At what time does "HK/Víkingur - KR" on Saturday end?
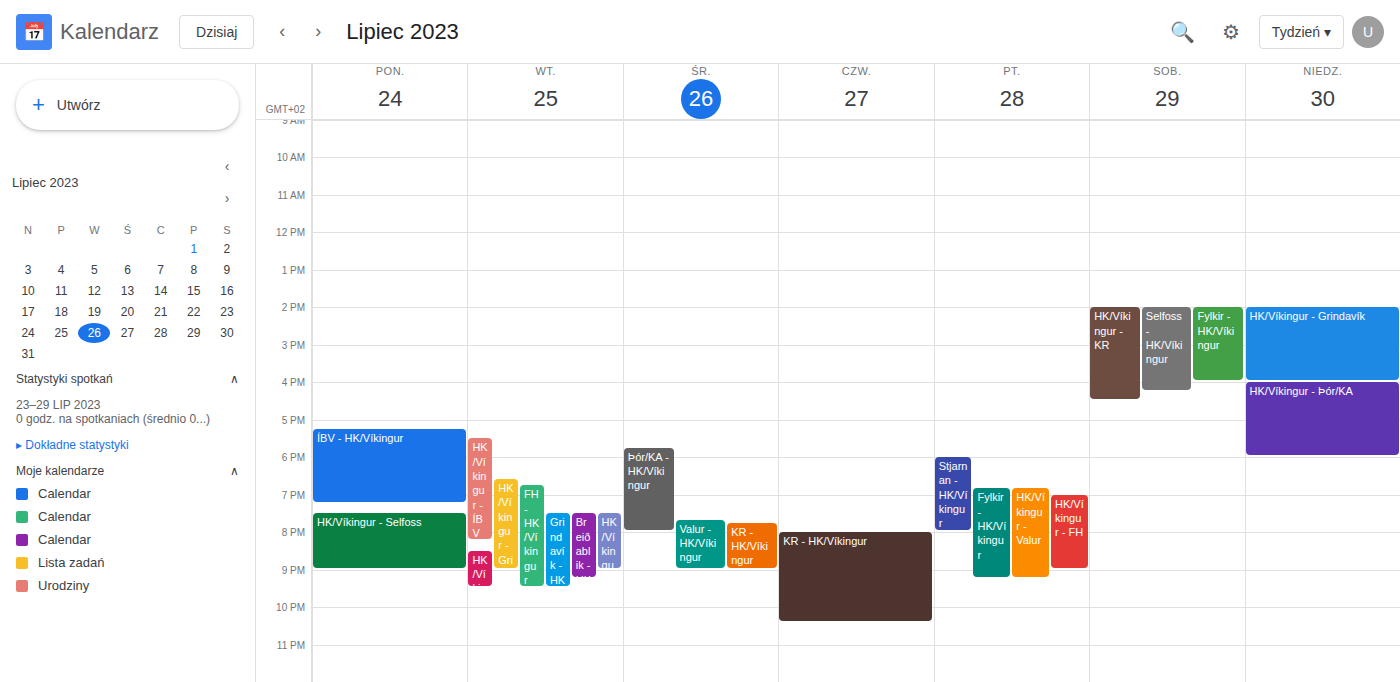
4:30 PM